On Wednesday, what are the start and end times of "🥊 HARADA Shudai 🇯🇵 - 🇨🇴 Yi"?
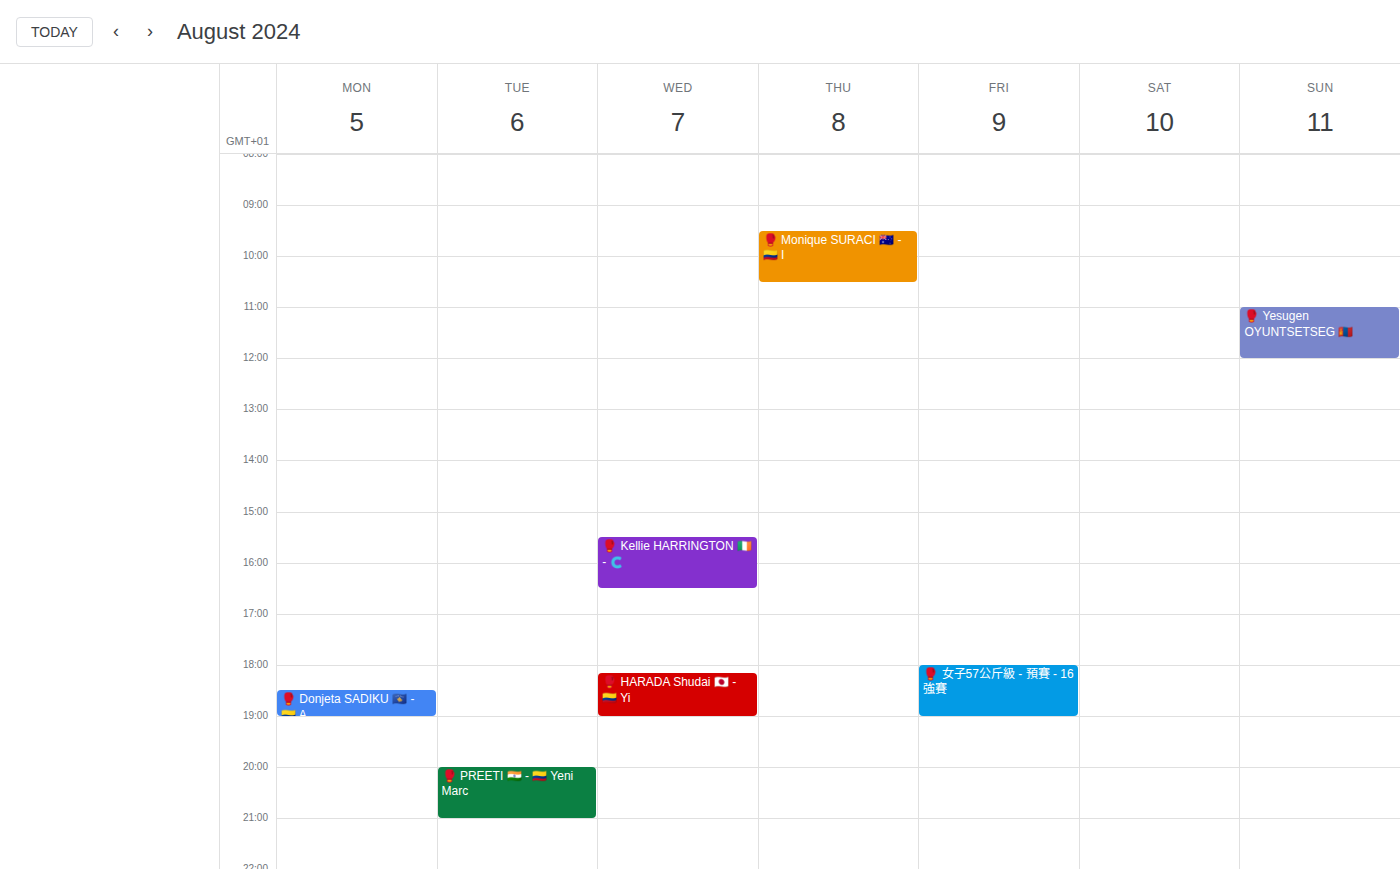
18:10 to 19:00